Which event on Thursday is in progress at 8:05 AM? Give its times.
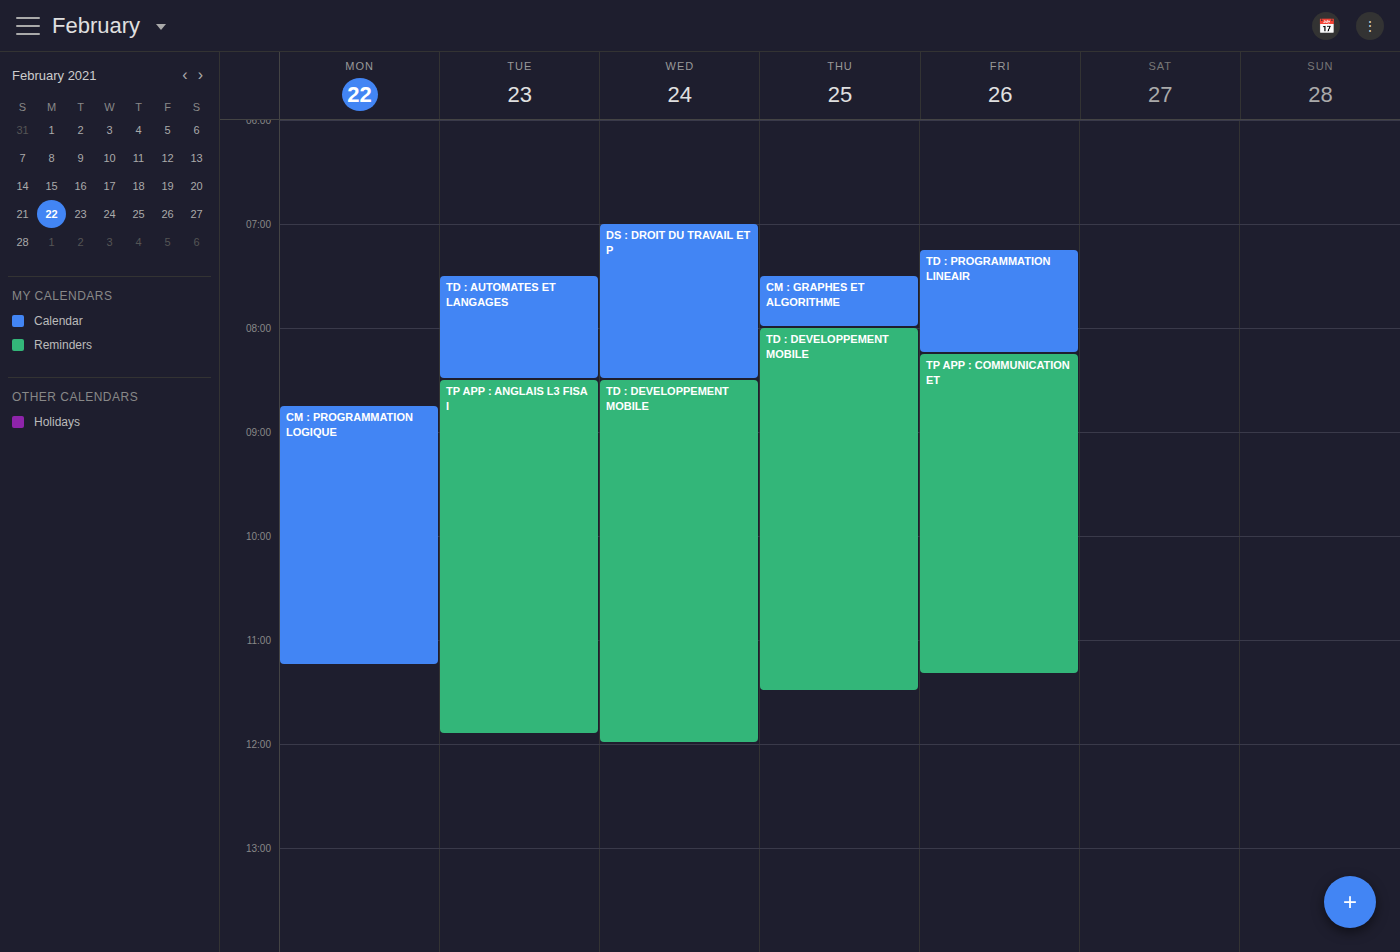
"TD : DEVELOPPEMENT MOBILE", 8:00 AM to 11:30 AM